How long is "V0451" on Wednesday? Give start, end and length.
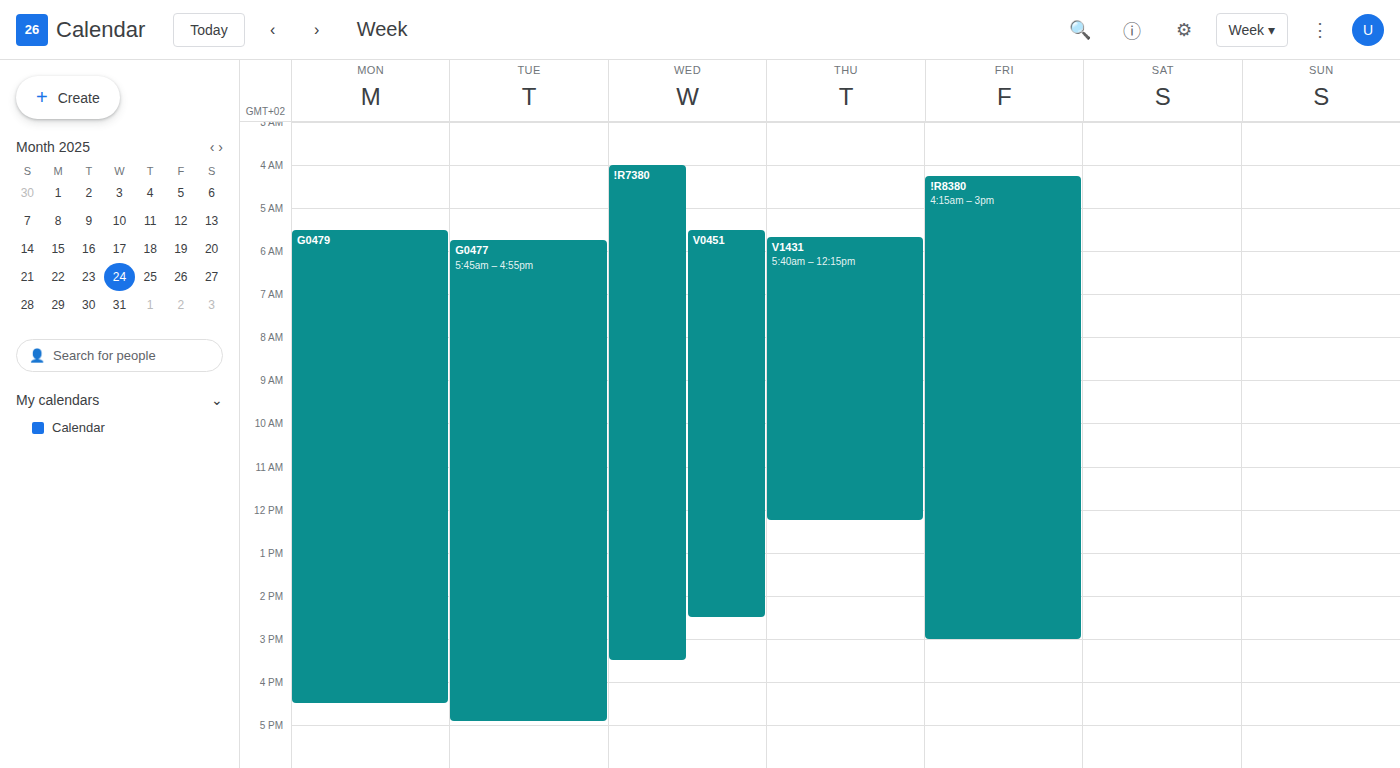
5:30 AM to 2:30 PM, 9 hours